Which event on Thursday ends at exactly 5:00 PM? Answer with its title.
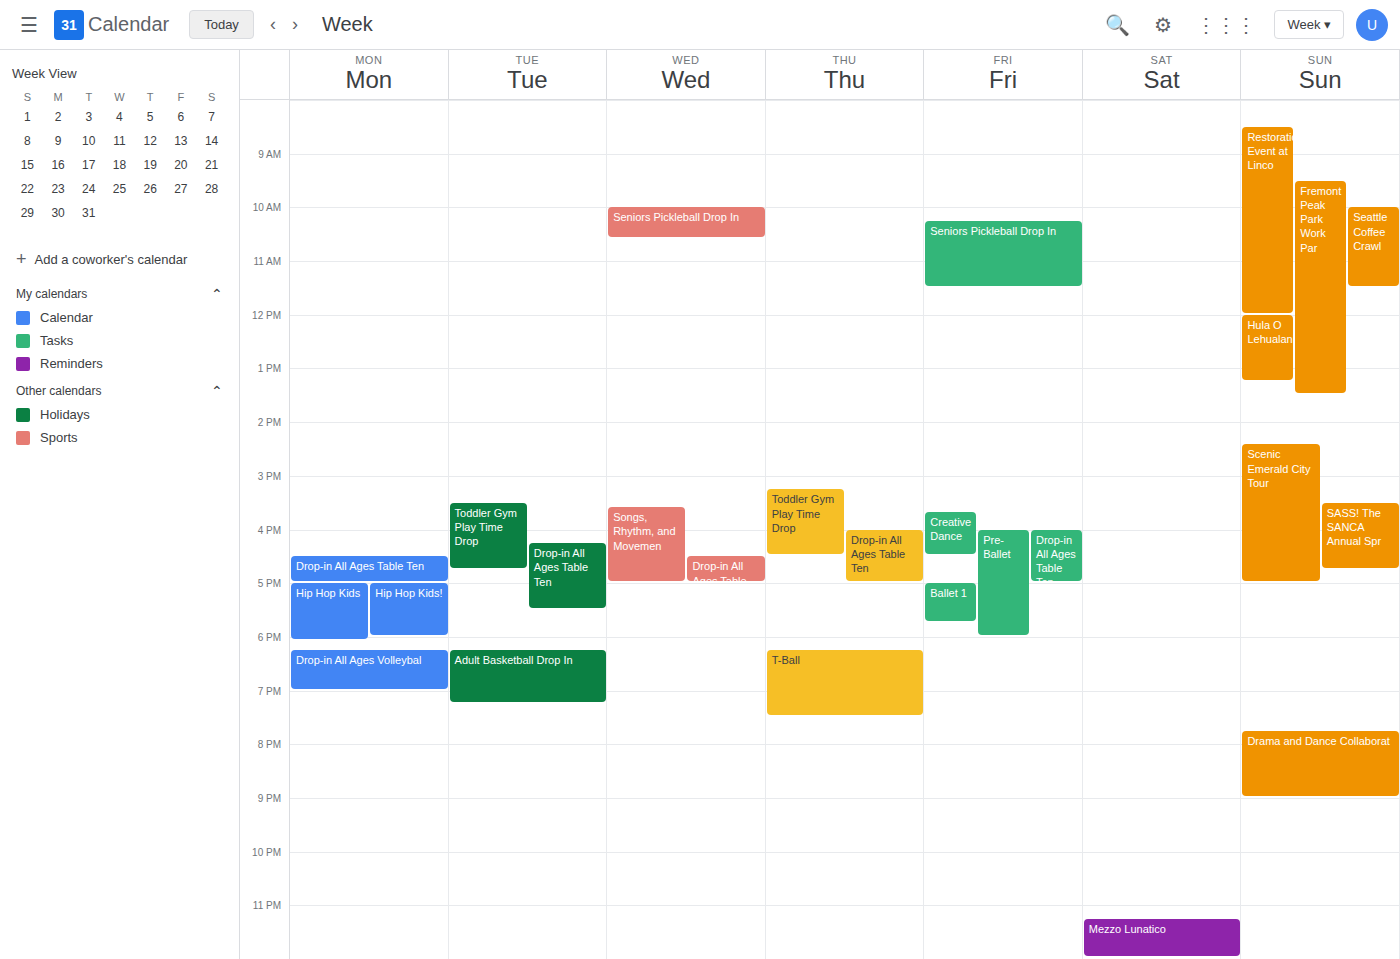
"Drop-in All Ages Table Ten"